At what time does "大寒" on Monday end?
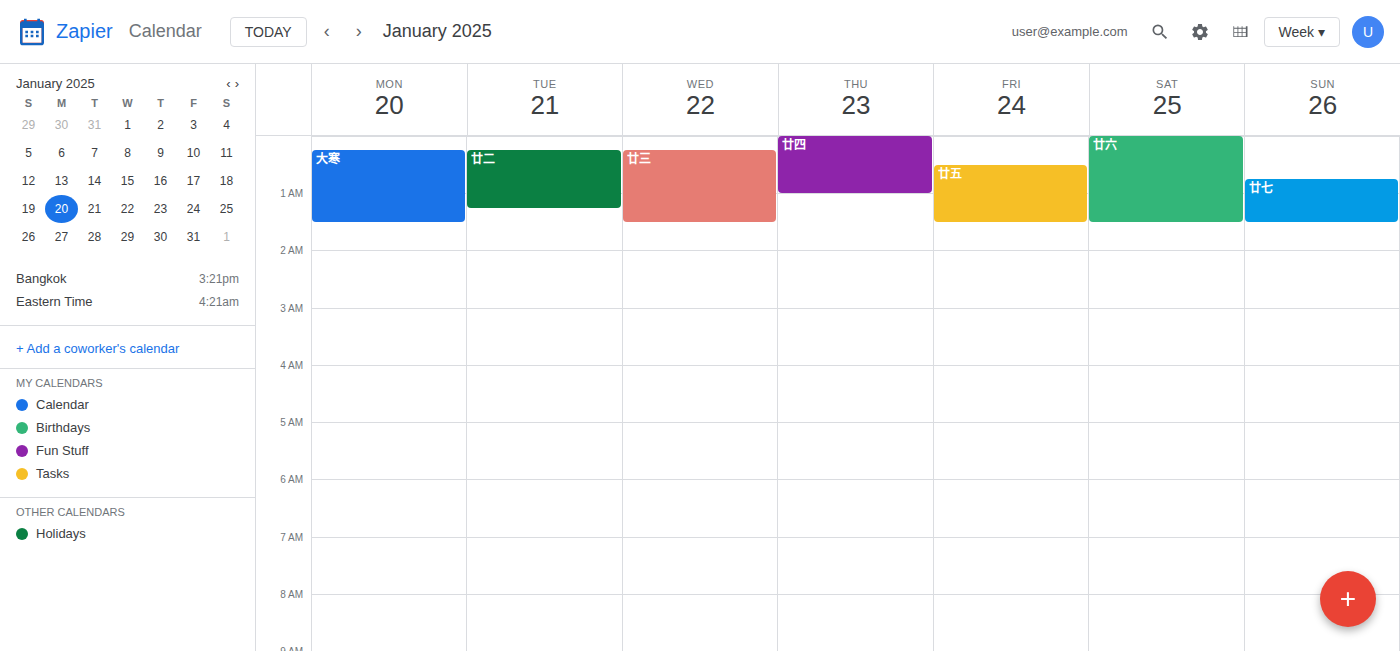
01:30